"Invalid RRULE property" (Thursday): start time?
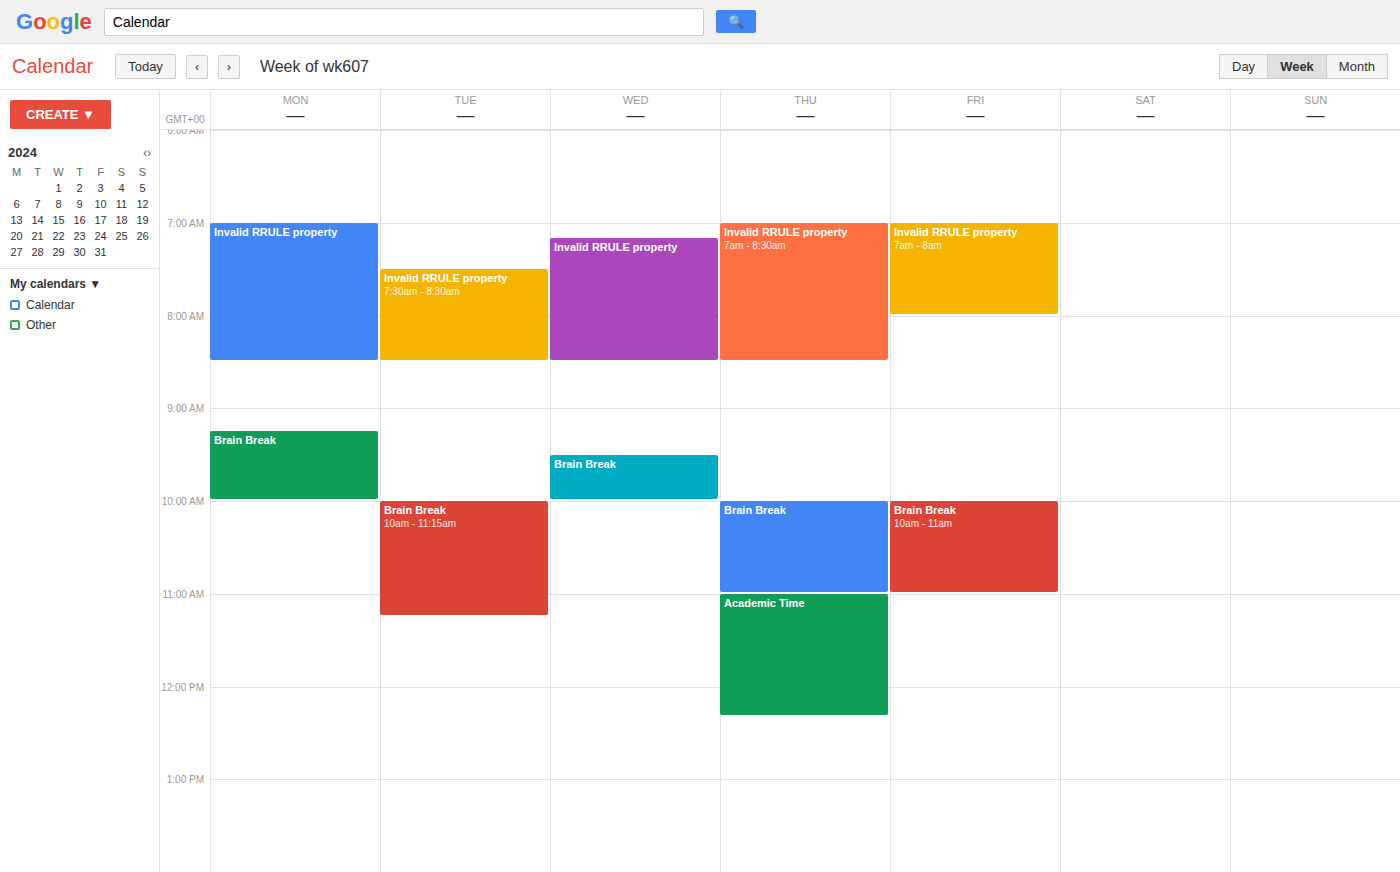
7:00 AM